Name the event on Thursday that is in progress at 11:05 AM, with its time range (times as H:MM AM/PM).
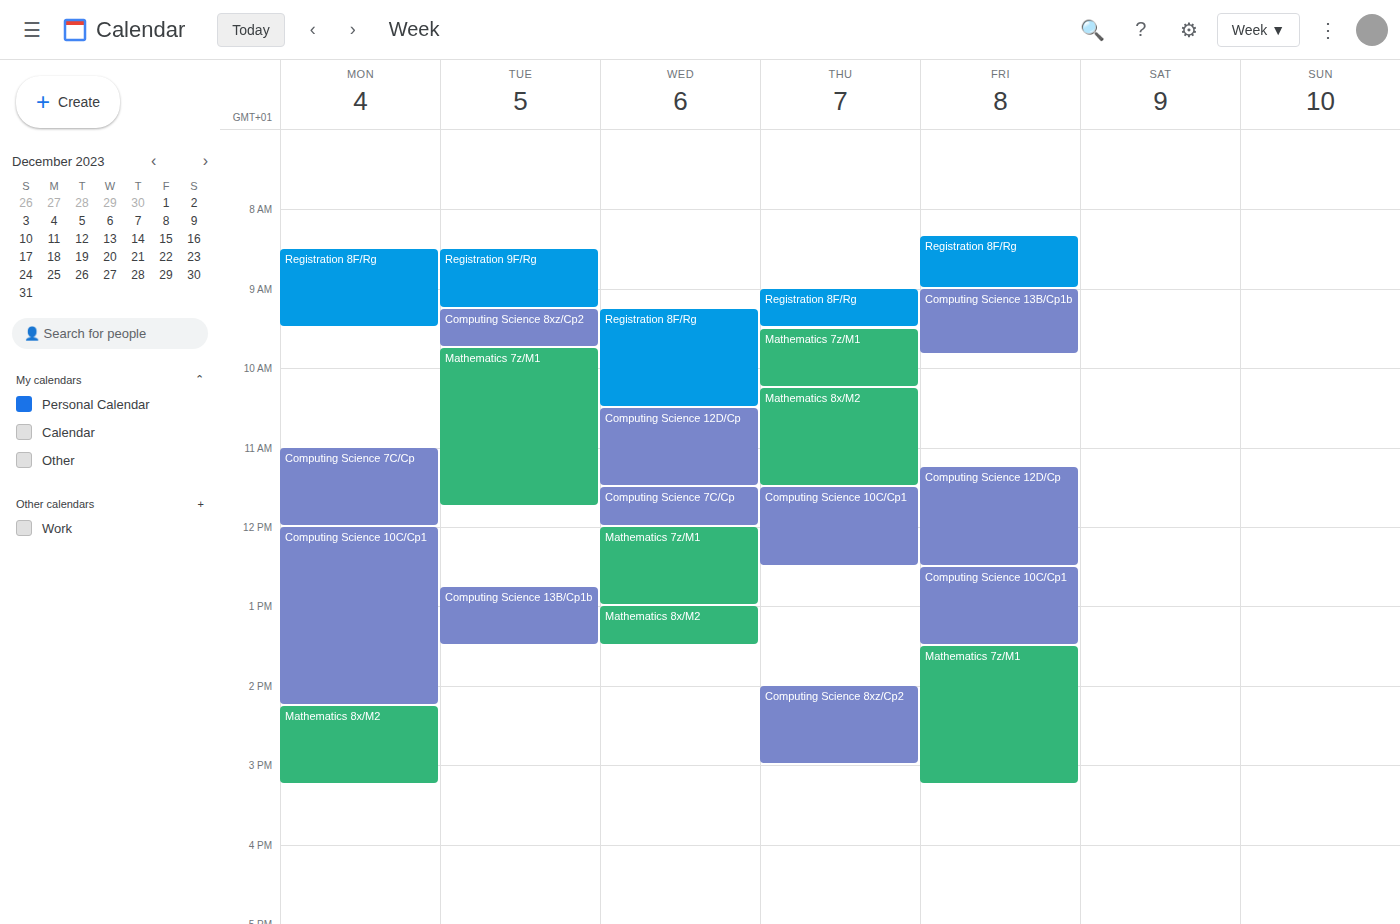
"Mathematics 8x/M2", 10:15 AM to 11:30 AM